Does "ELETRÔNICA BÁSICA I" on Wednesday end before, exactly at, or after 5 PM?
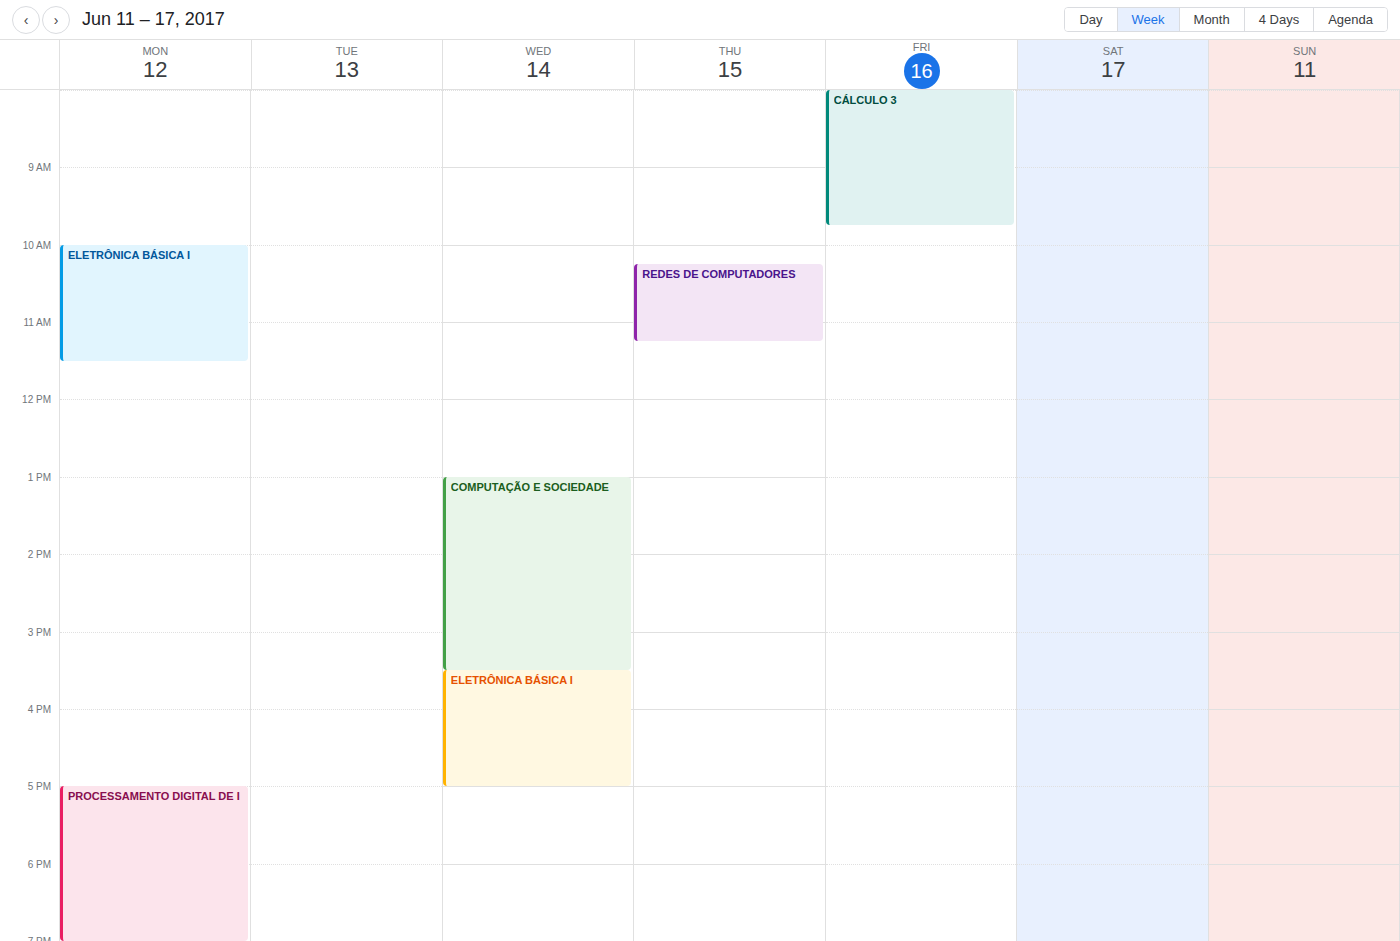
5:00 PM -- exactly at 5 PM, on the 5 PM line.